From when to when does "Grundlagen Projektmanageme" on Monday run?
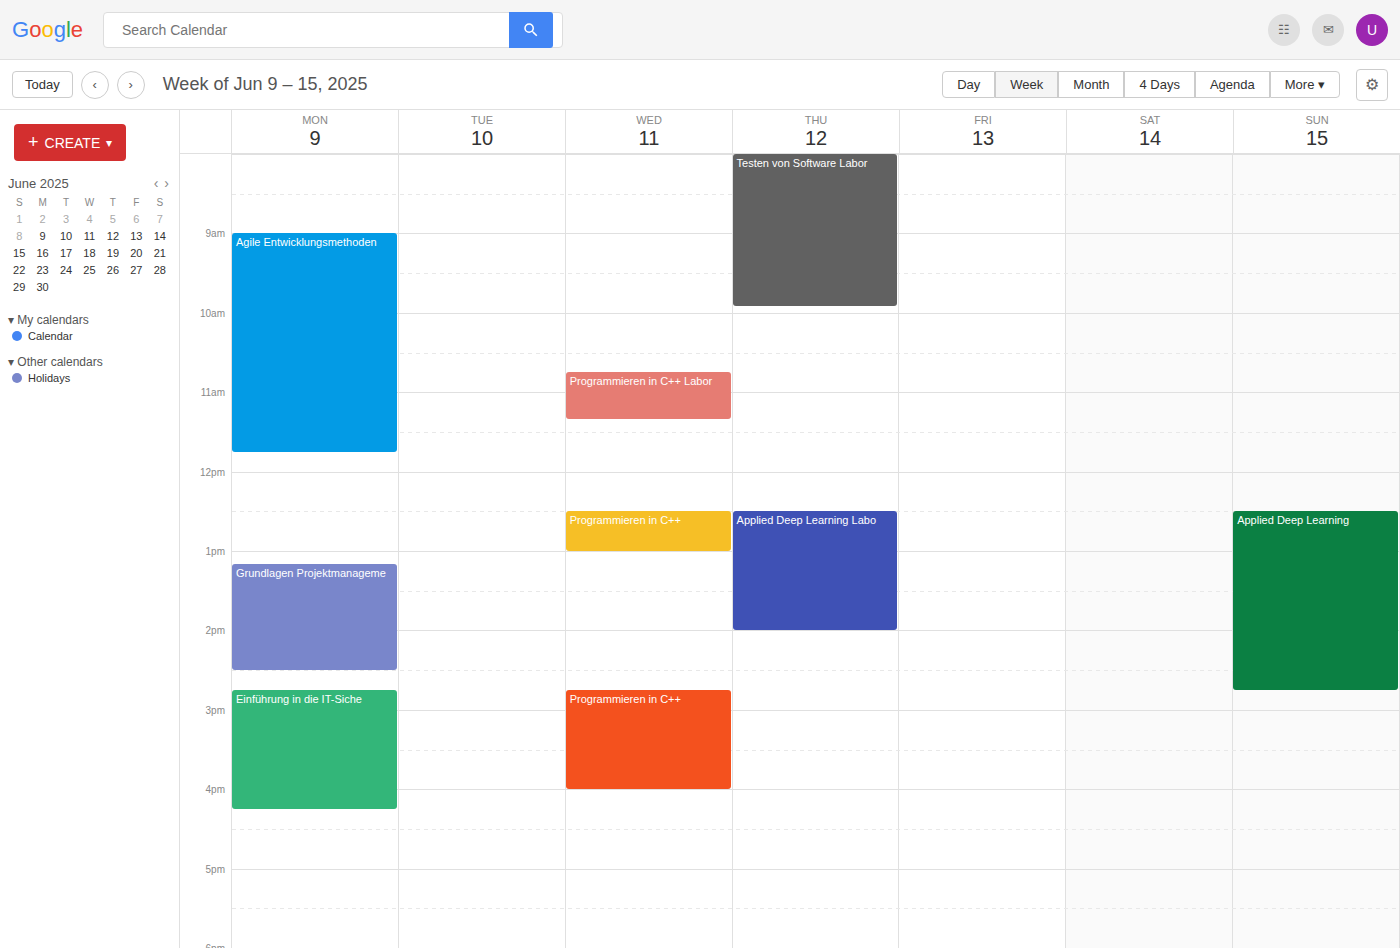
1:10 PM to 2:30 PM